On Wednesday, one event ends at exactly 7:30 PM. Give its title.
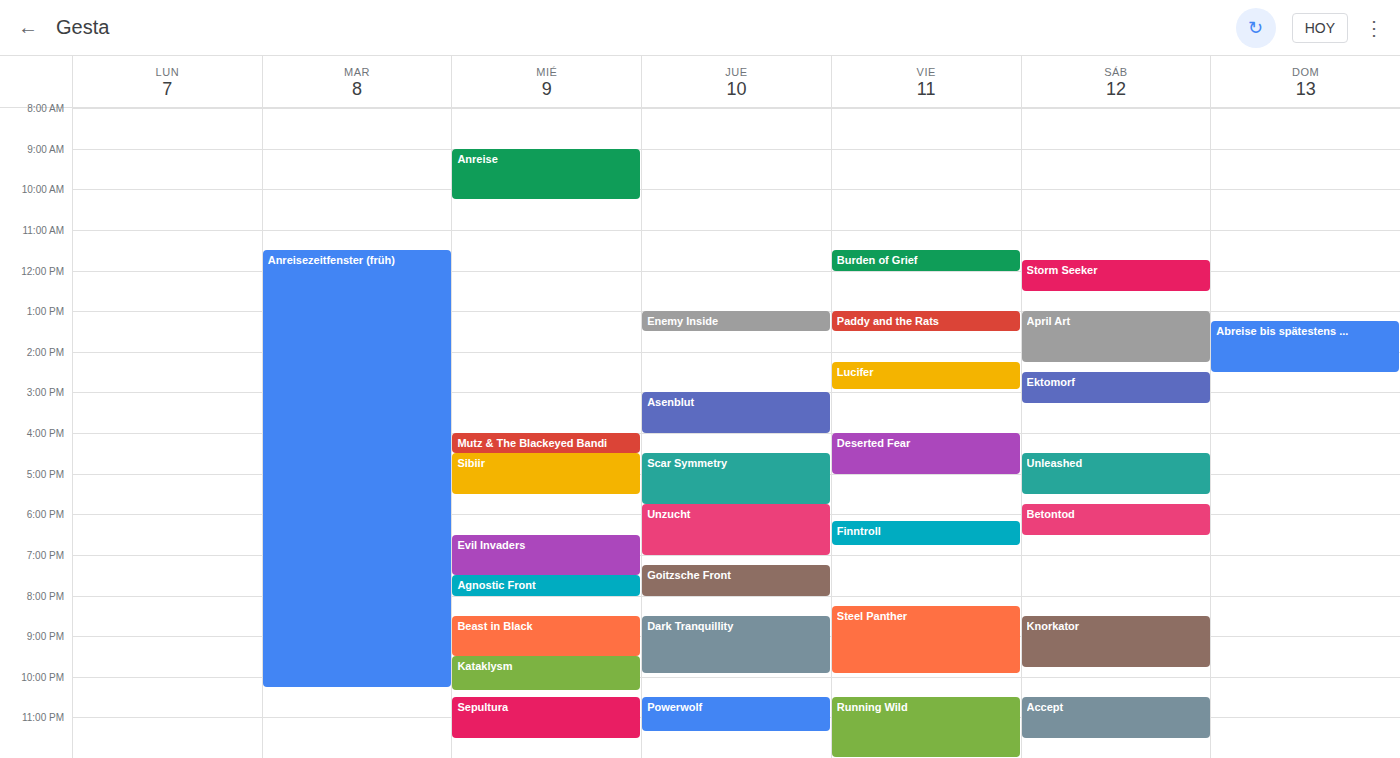
"Evil Invaders"